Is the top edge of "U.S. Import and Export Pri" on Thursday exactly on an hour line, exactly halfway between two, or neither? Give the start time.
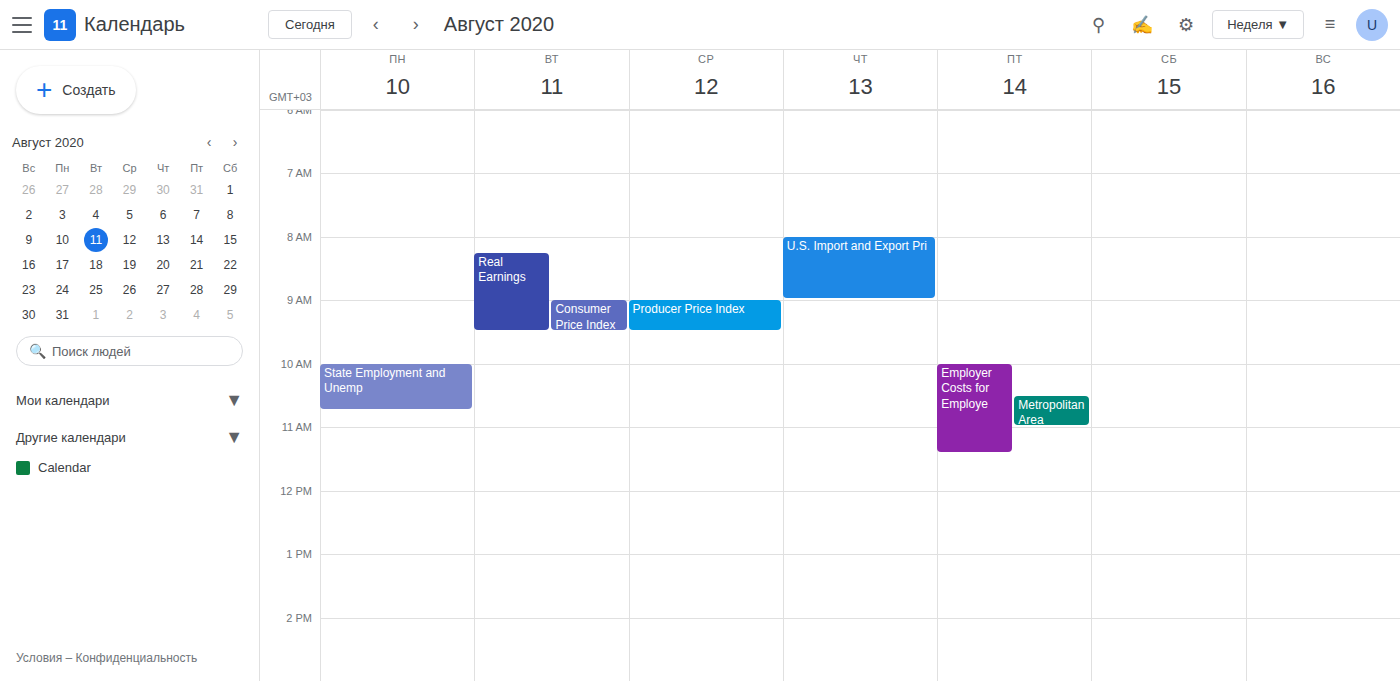
8:00 AM -- exactly on the 8 AM line.